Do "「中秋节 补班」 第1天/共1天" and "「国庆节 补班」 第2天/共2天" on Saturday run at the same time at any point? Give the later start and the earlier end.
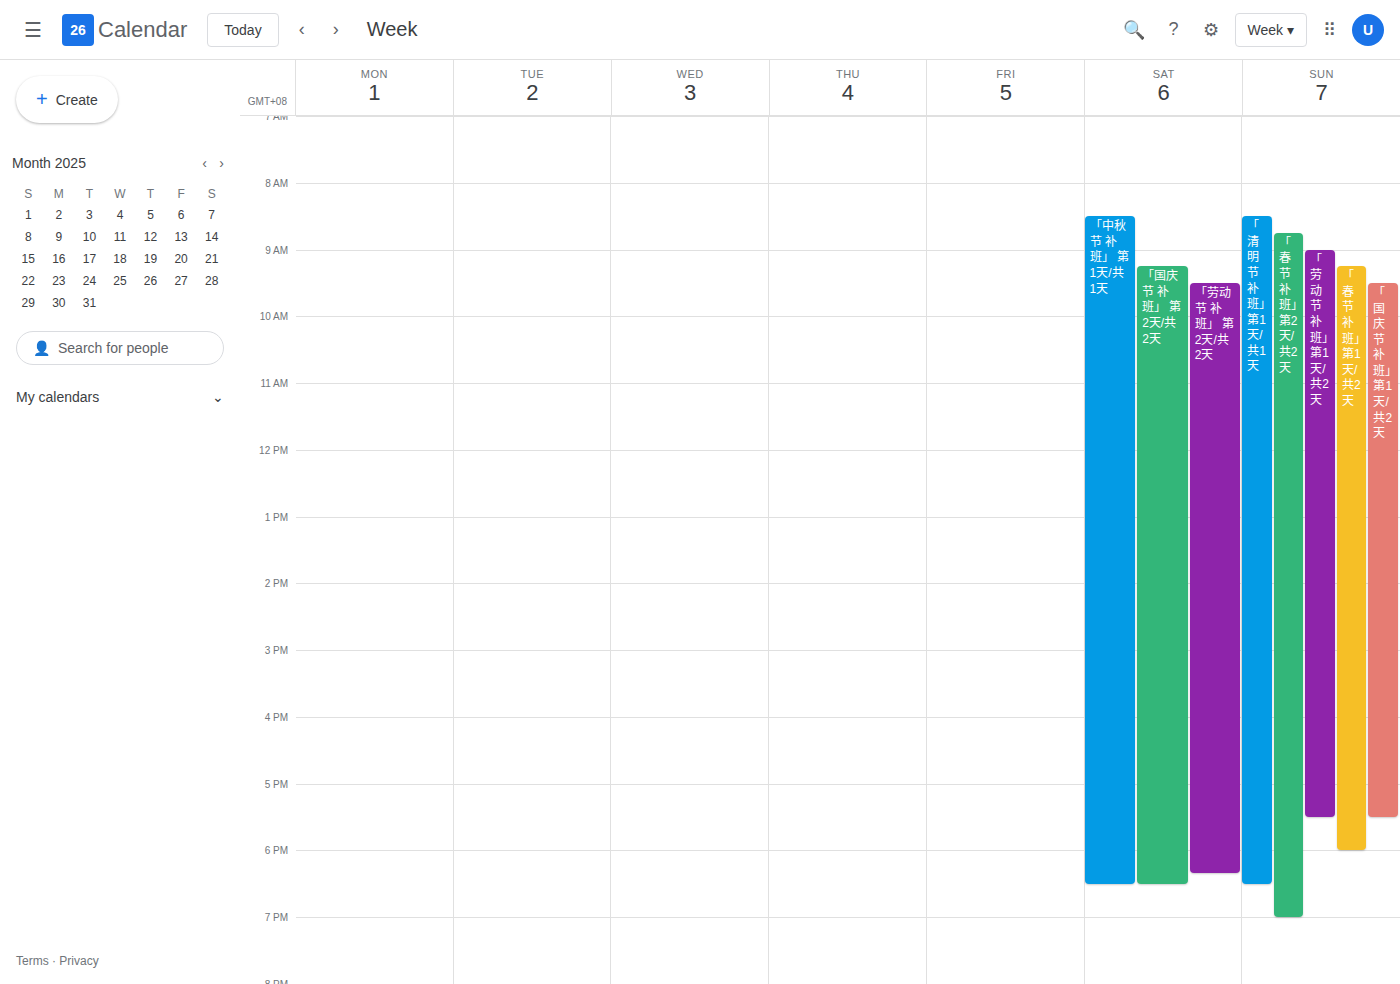
"「国庆节 补班」 第2天/共2天" starts at 9:15 AM, before "「中秋节 补班」 第1天/共1天" ends at 6:30 PM -- they overlap.